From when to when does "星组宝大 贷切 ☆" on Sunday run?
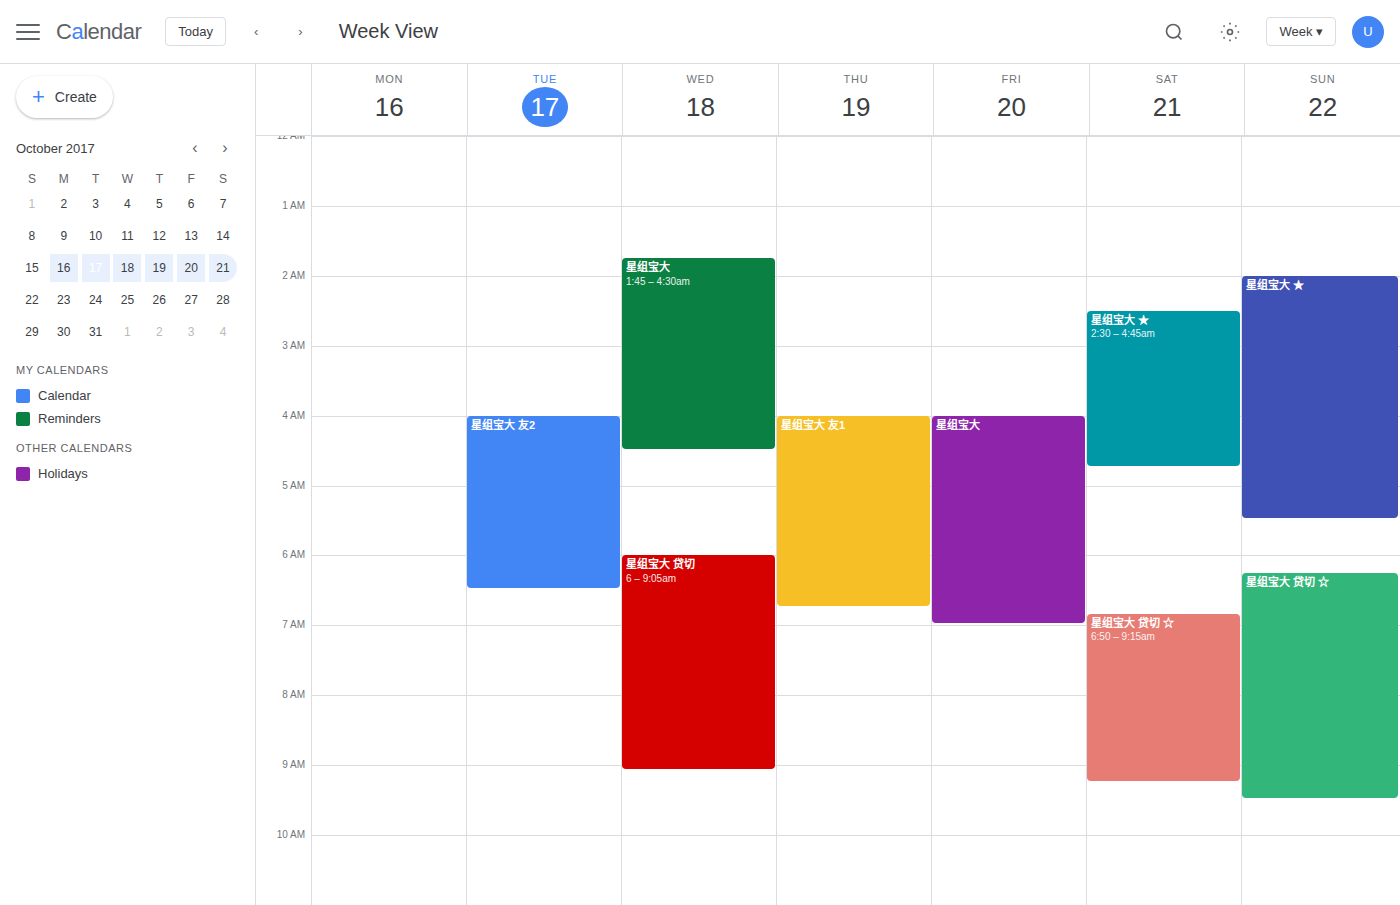
6:15 AM to 9:30 AM